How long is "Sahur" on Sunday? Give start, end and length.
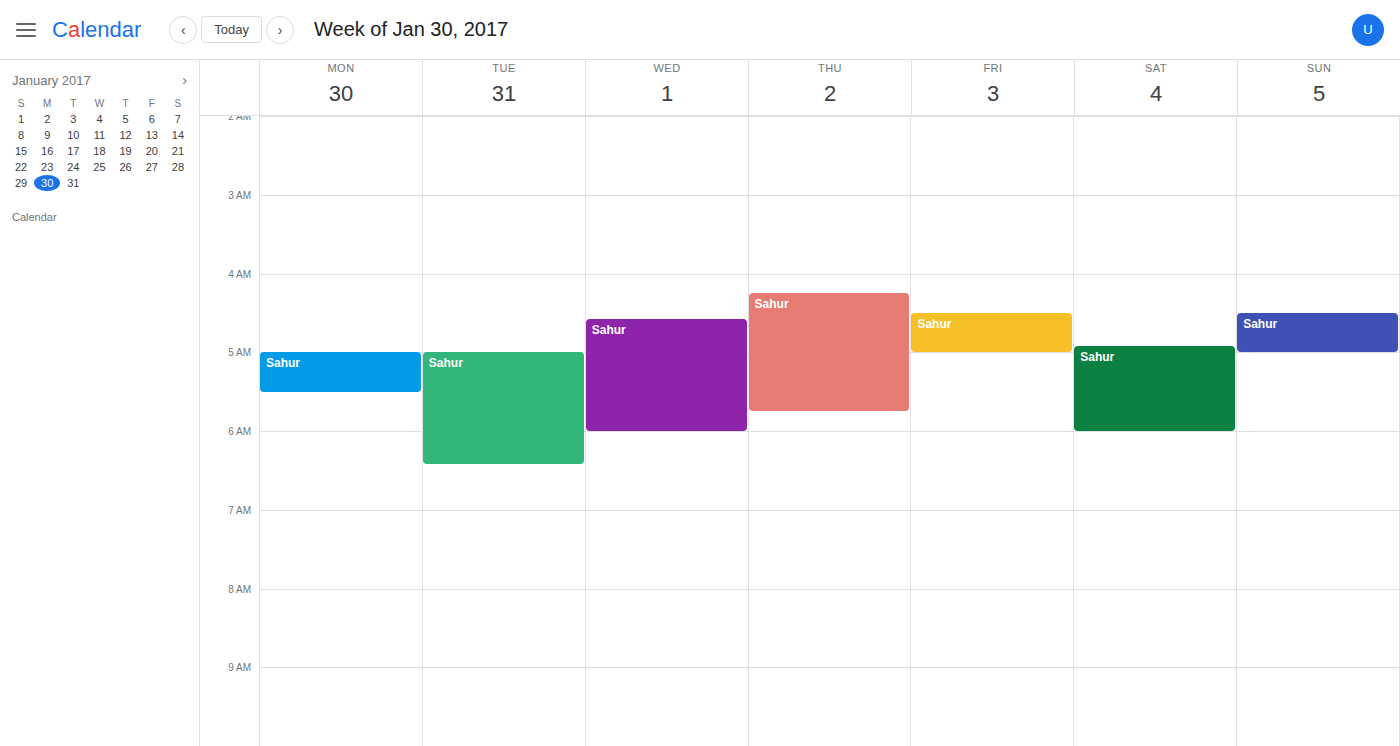
4:30 AM to 5:00 AM, 30 minutes